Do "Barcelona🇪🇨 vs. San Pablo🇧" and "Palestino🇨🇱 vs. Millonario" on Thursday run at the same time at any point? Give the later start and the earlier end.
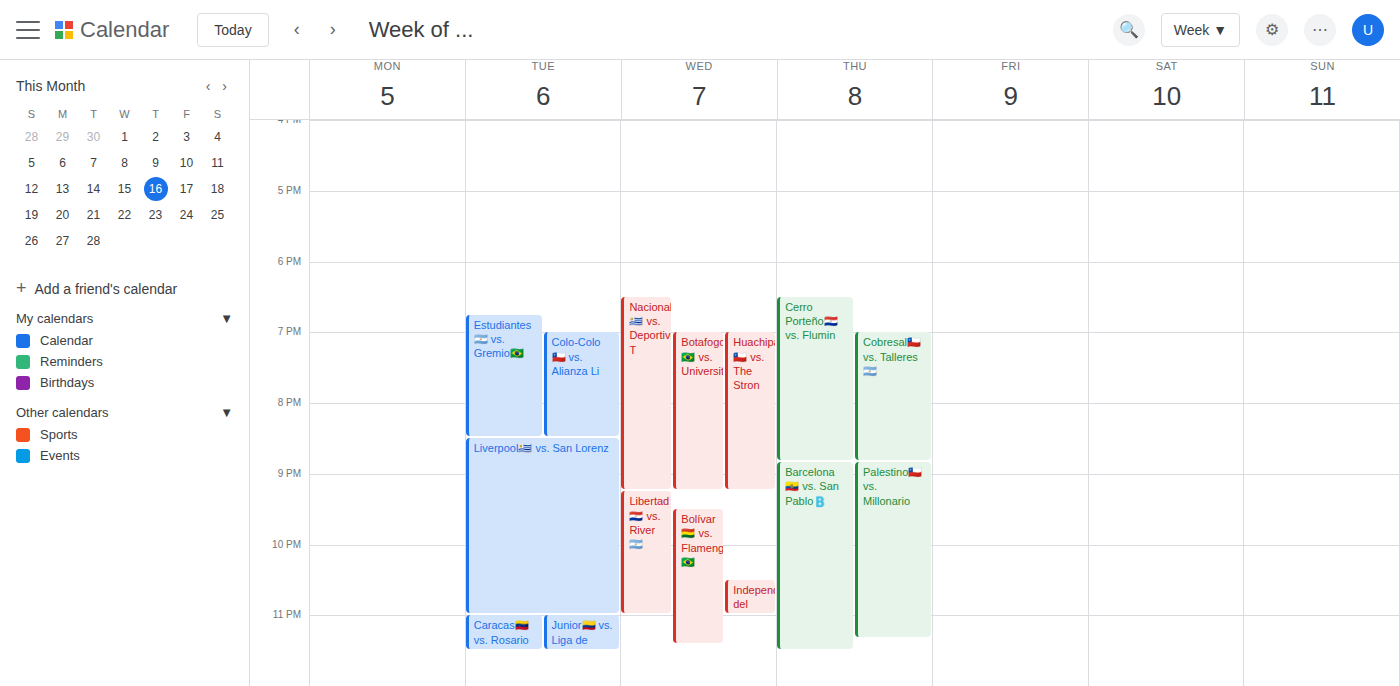
"Barcelona🇪🇨 vs. San Pablo🇧" starts at 8:50 PM, before "Palestino🇨🇱 vs. Millonario" ends at 11:20 PM -- they overlap.